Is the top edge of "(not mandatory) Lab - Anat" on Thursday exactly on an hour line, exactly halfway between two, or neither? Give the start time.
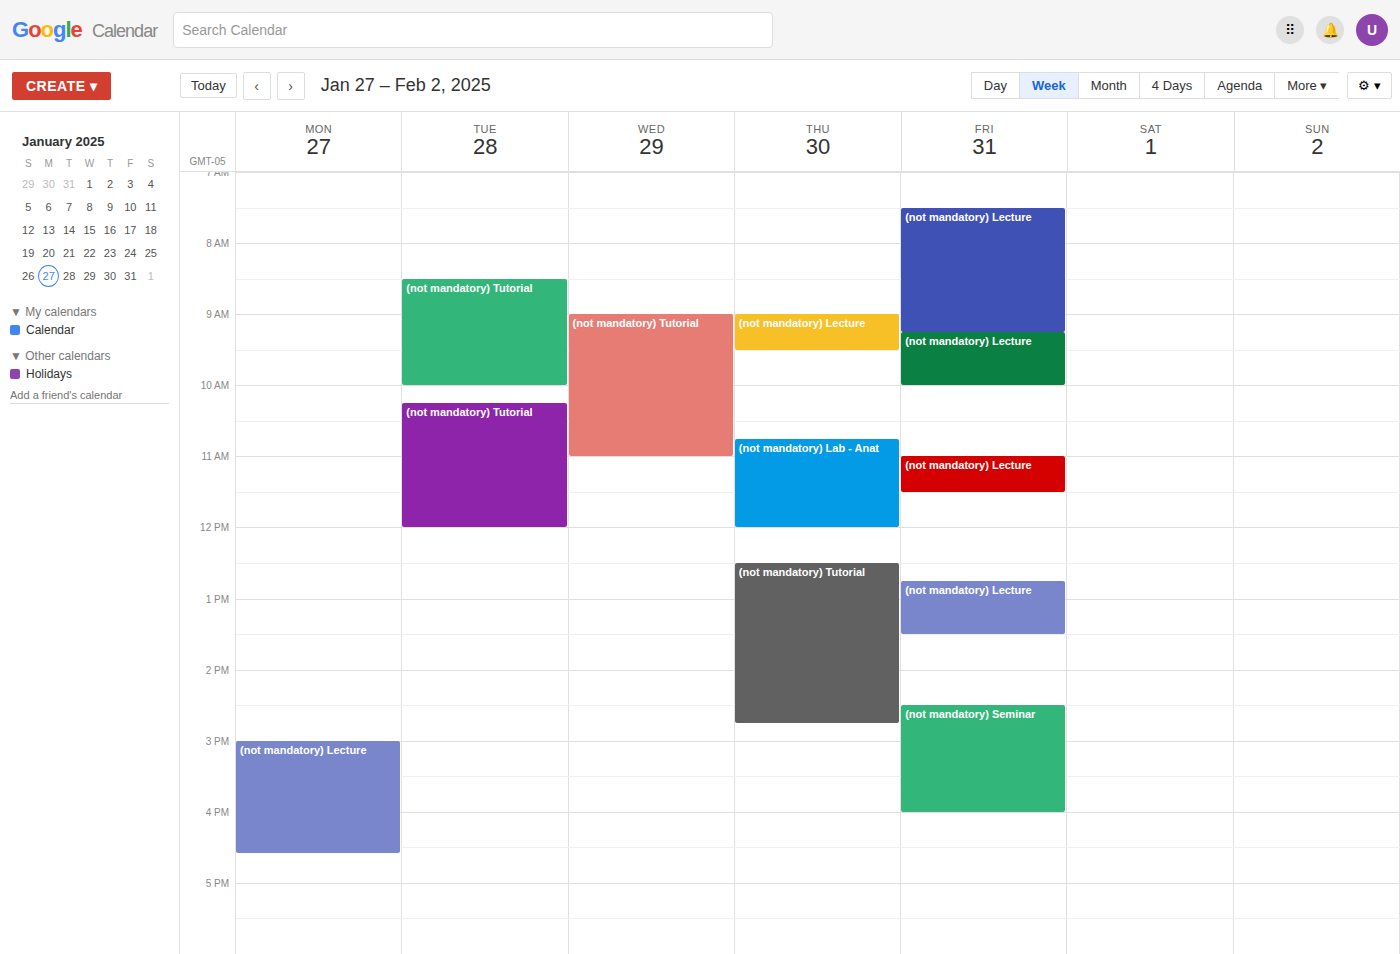
10:45 -- neither: three quarters of the way from the 10:00 line to the 11:00 line.